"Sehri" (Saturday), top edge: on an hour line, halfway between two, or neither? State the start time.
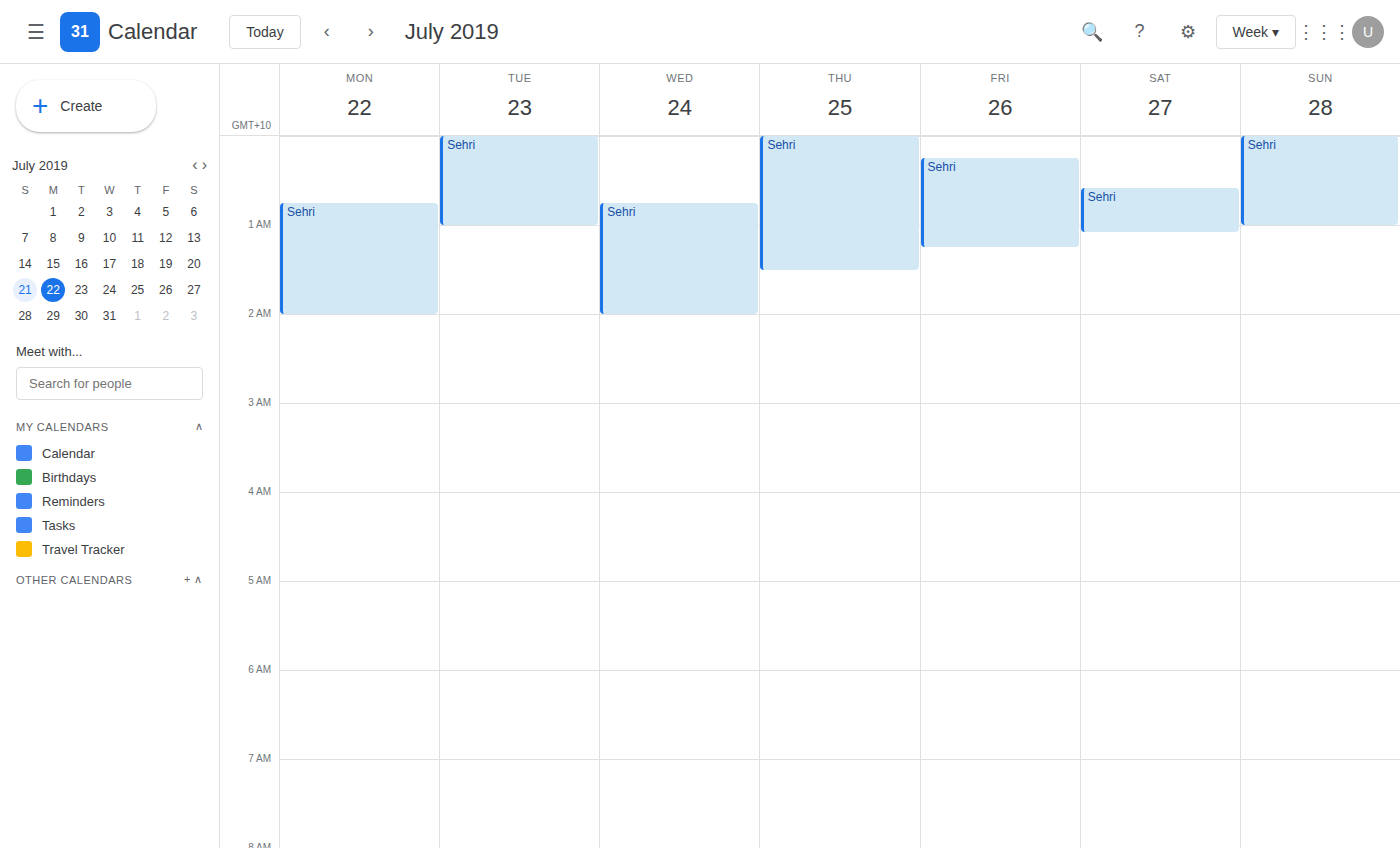
12:35 AM -- neither: 35 minutes below the 12 AM line and 25 minutes above the 1 AM line.